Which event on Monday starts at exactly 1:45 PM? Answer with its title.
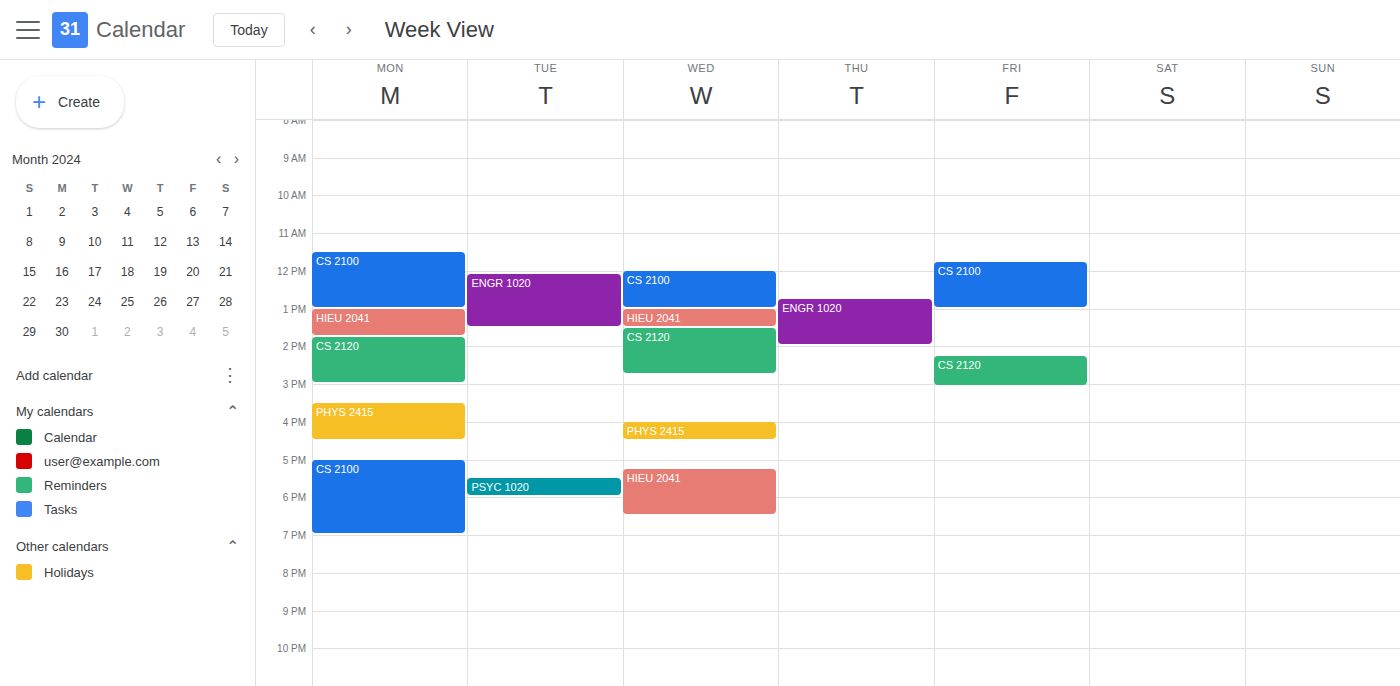
"CS 2120"